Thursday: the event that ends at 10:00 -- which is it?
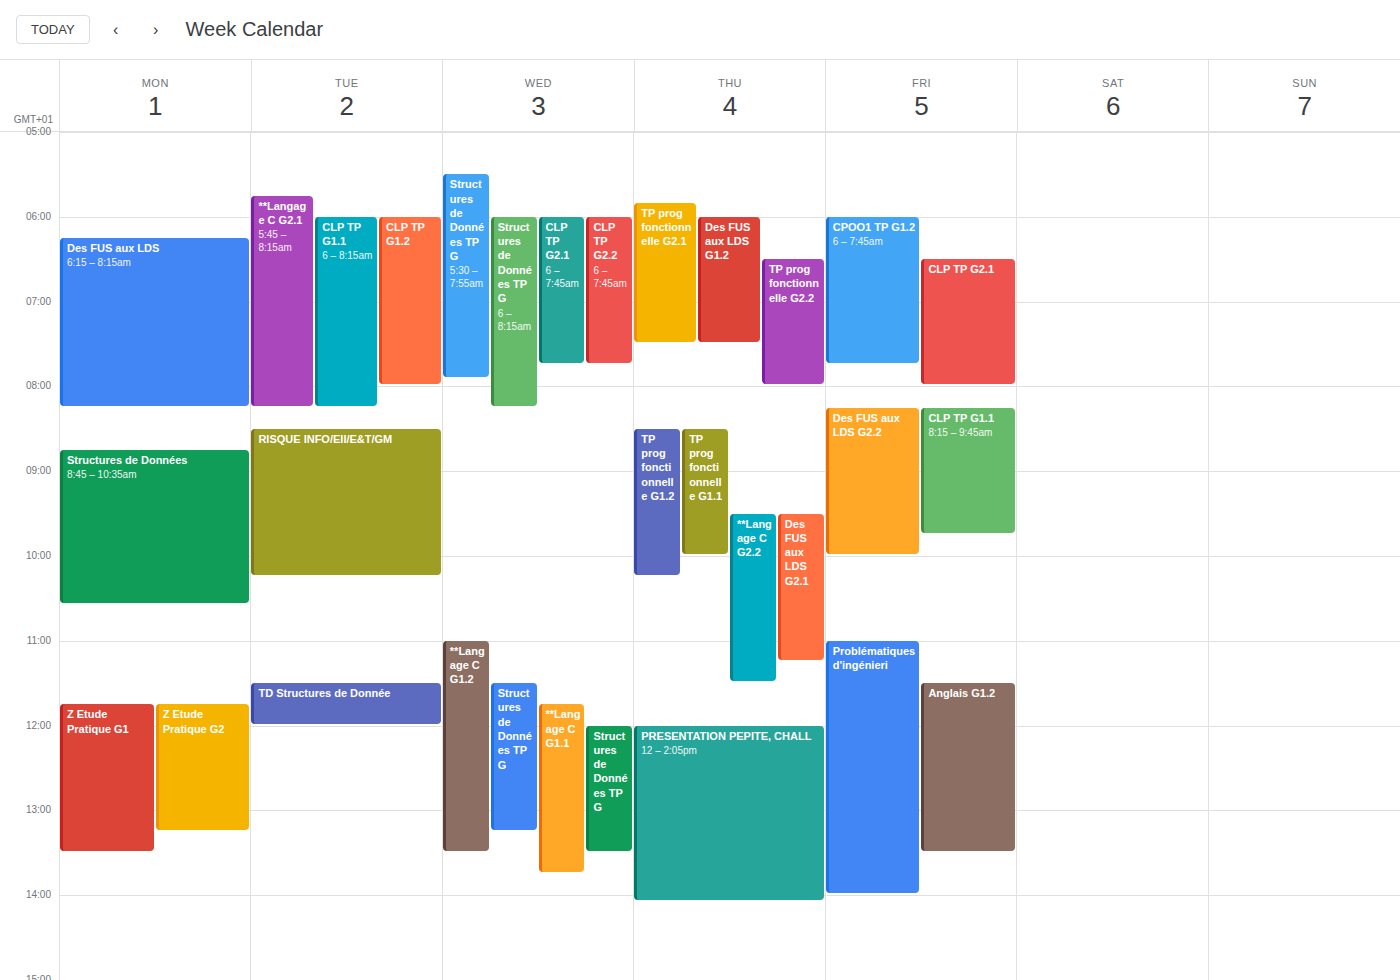
"TP prog fonctionnelle G1.1"